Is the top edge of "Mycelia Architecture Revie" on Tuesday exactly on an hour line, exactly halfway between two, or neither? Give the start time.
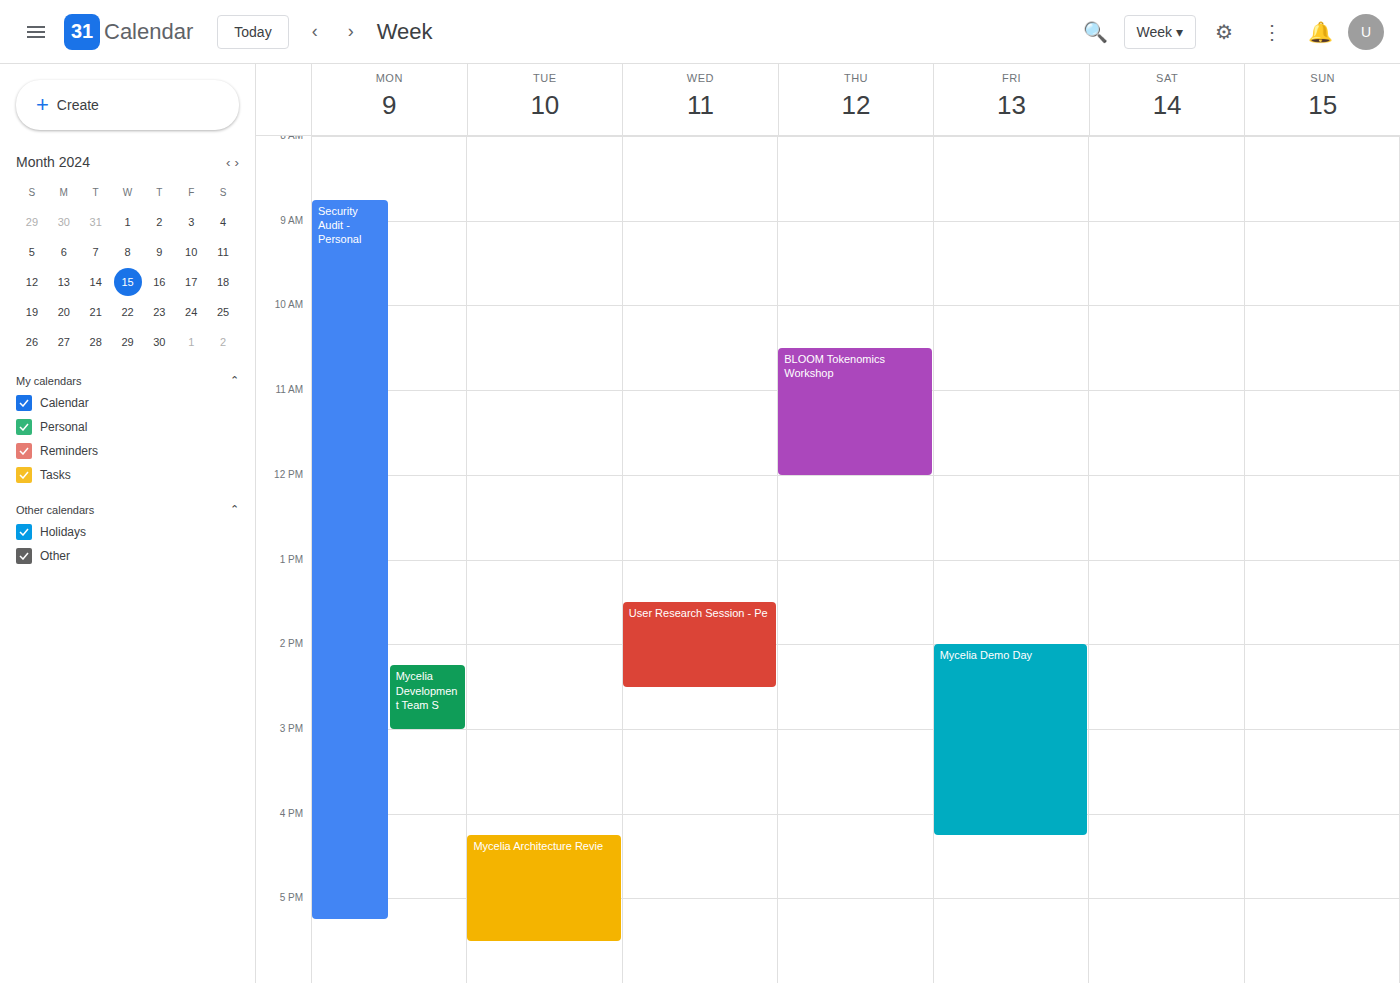
4:15 PM -- neither: a quarter of the way from the 4 PM line to the 5 PM line.